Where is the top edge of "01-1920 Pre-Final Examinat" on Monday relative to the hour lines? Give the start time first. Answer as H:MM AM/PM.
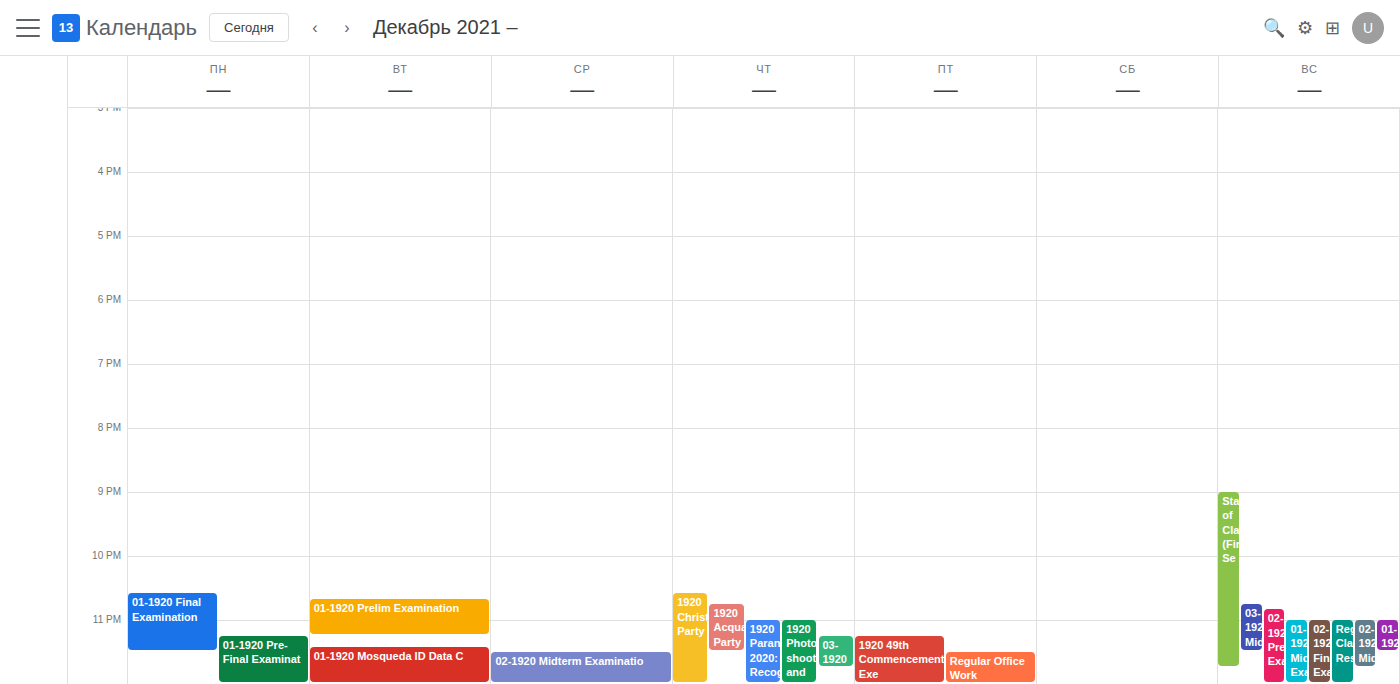
11:15 PM -- neither: a quarter of the way from the 11 PM line to the 12 AM line.